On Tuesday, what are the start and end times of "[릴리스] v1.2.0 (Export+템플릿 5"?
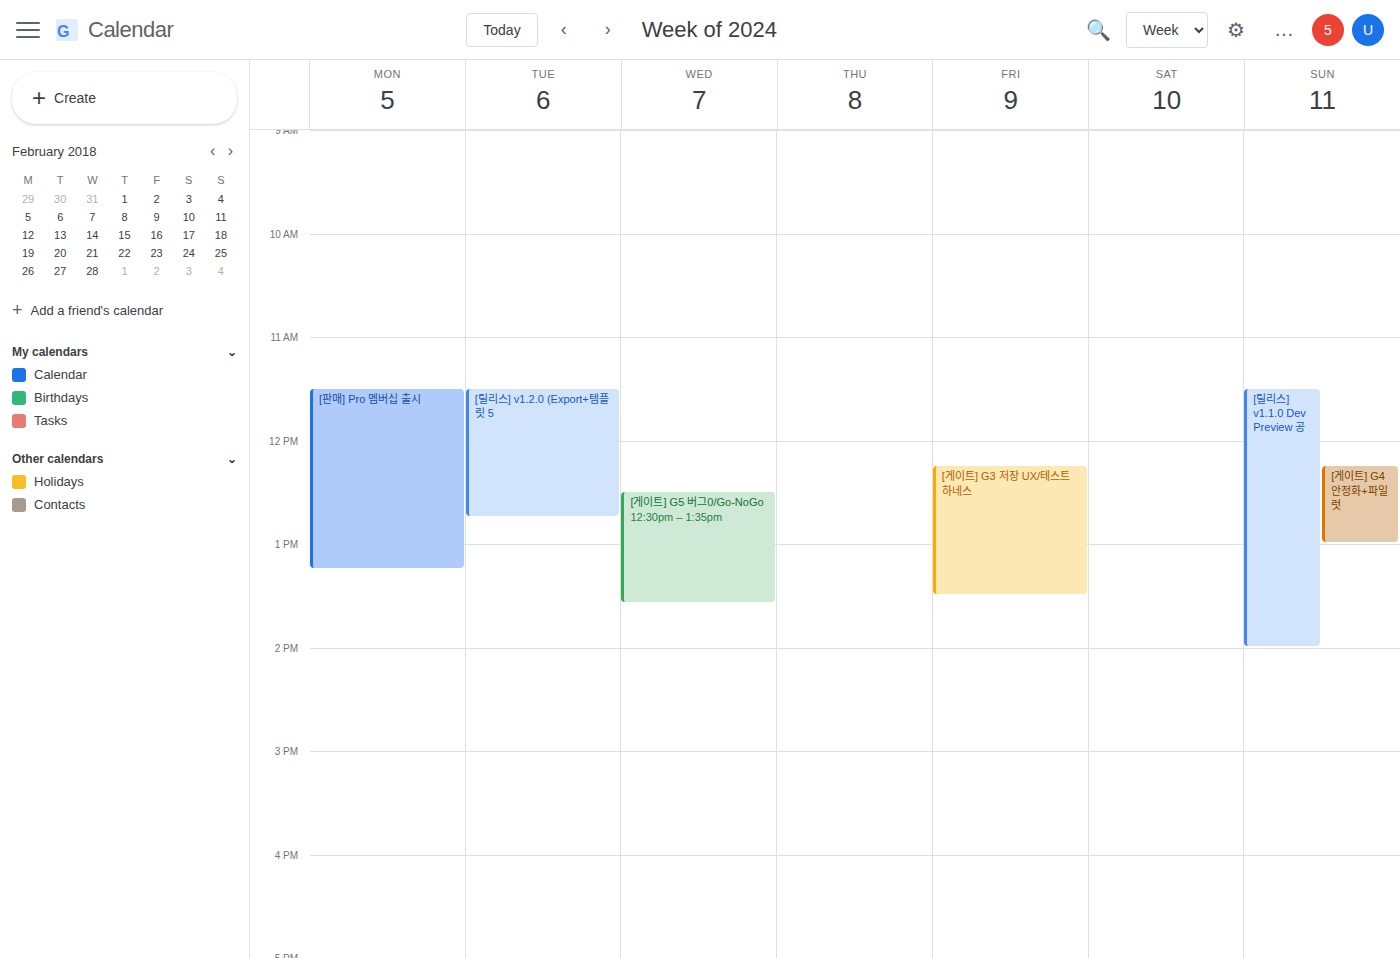
11:30 to 12:45